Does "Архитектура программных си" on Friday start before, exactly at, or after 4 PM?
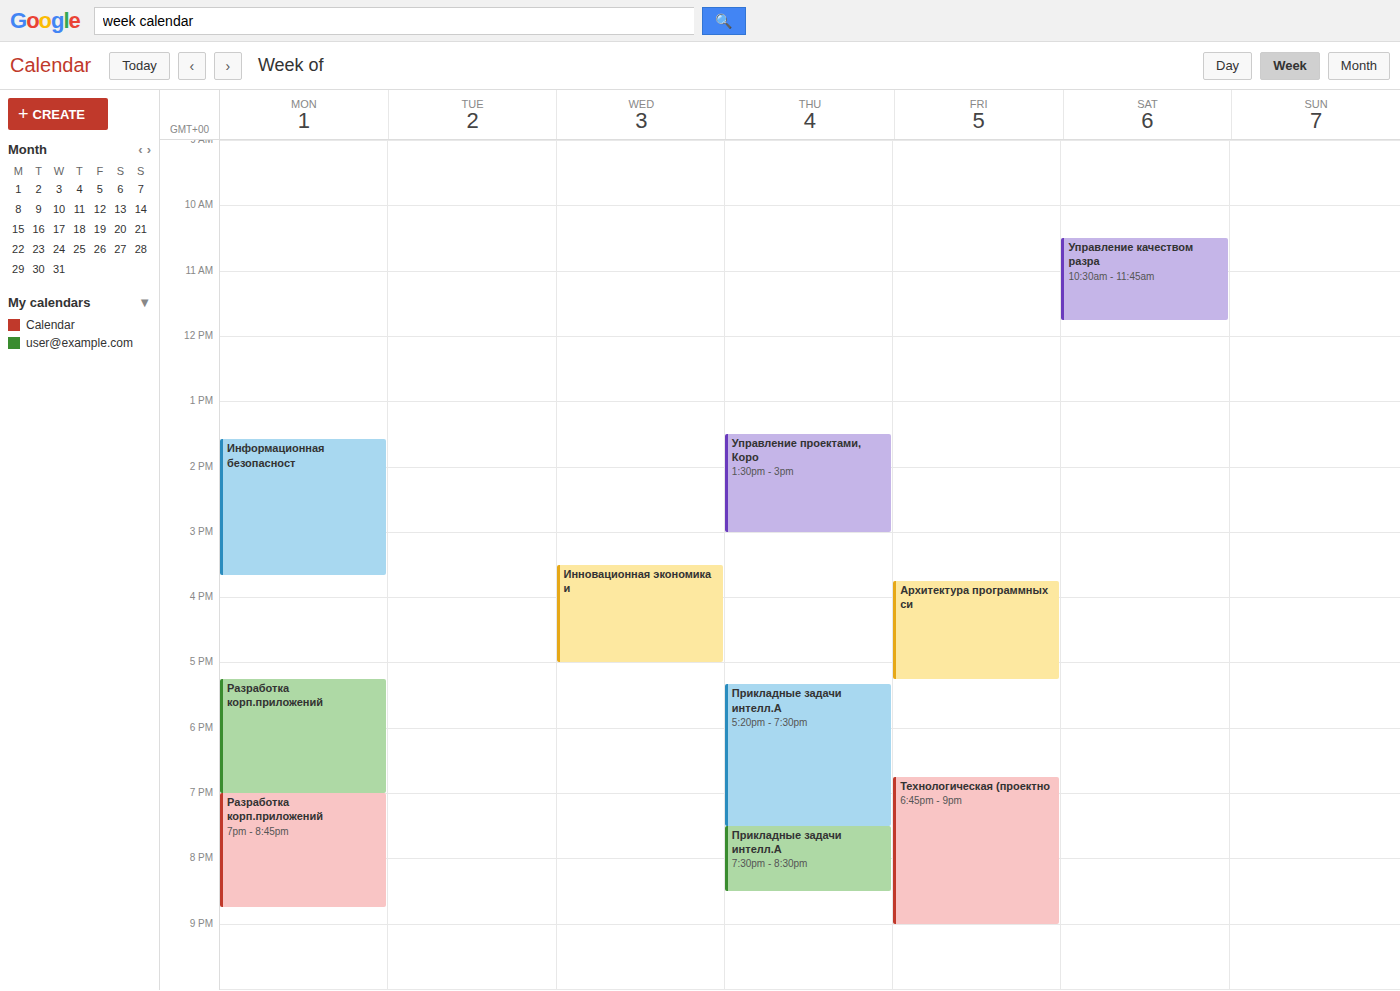
3:45 PM -- before 4 PM, 15 minutes above the 4 PM line.